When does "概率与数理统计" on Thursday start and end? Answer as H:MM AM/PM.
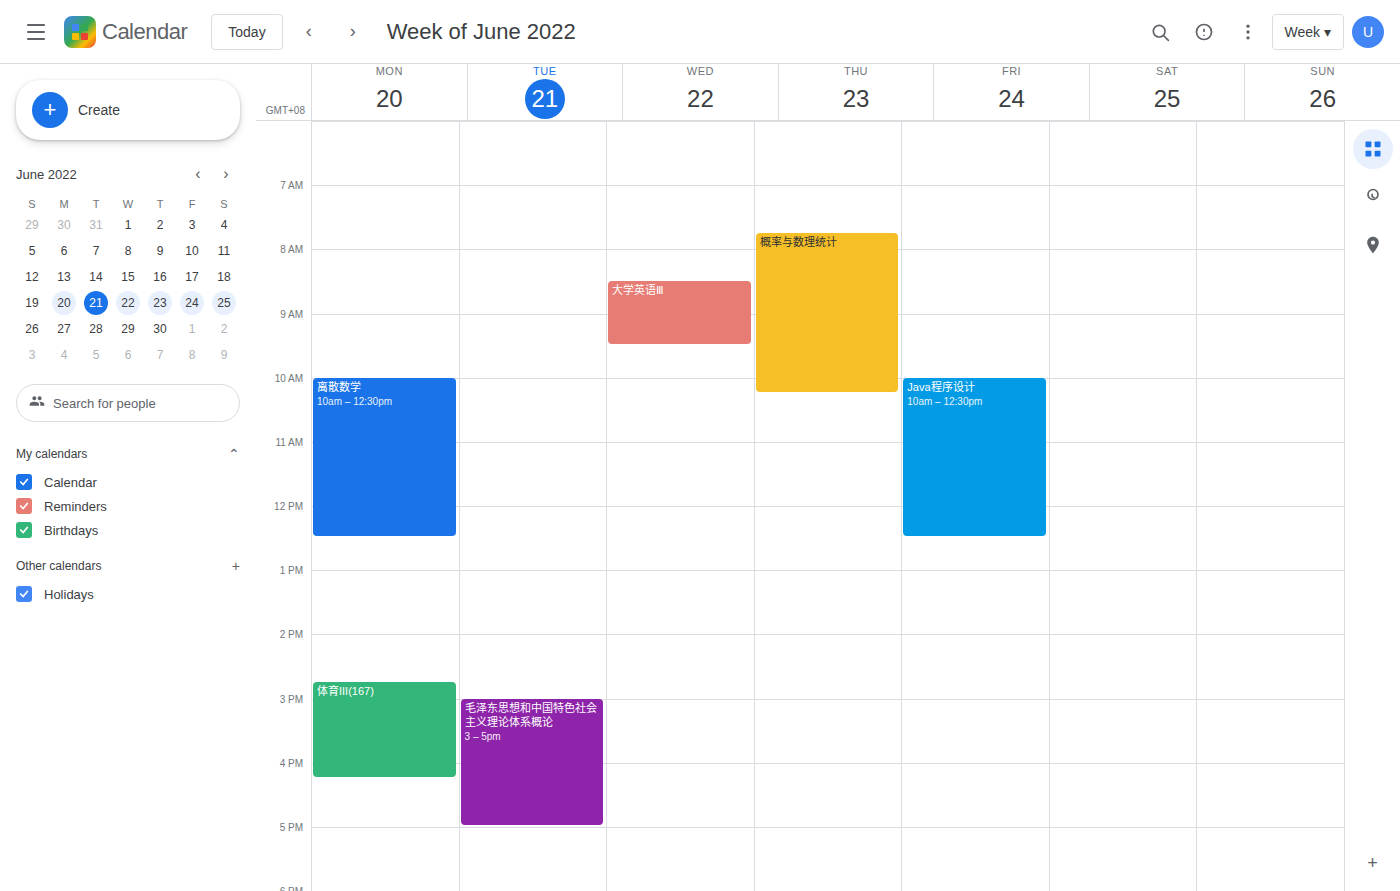
7:45 AM to 10:15 AM